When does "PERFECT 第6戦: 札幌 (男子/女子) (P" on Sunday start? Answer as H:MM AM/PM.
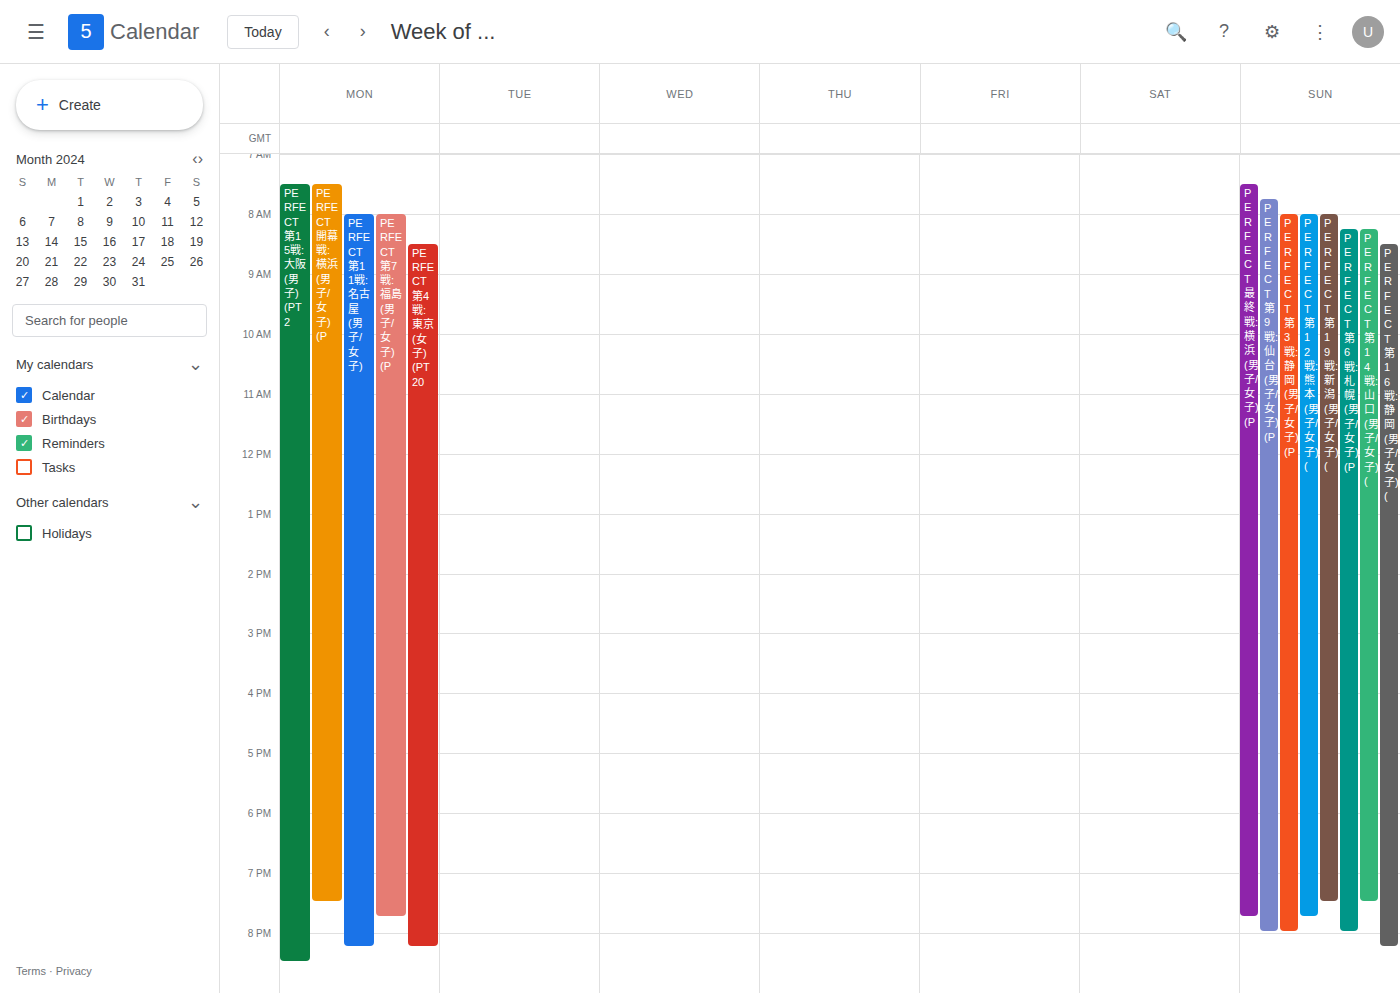
8:15 AM